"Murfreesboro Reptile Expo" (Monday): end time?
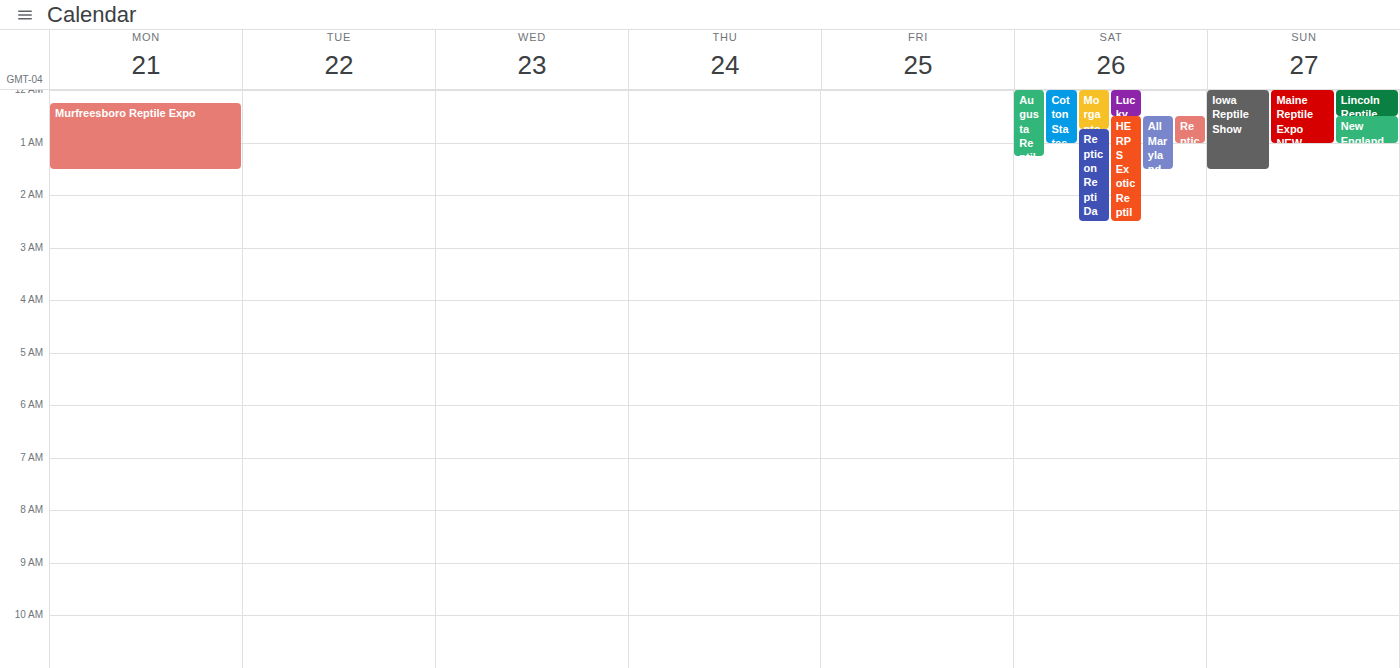
1:30 AM